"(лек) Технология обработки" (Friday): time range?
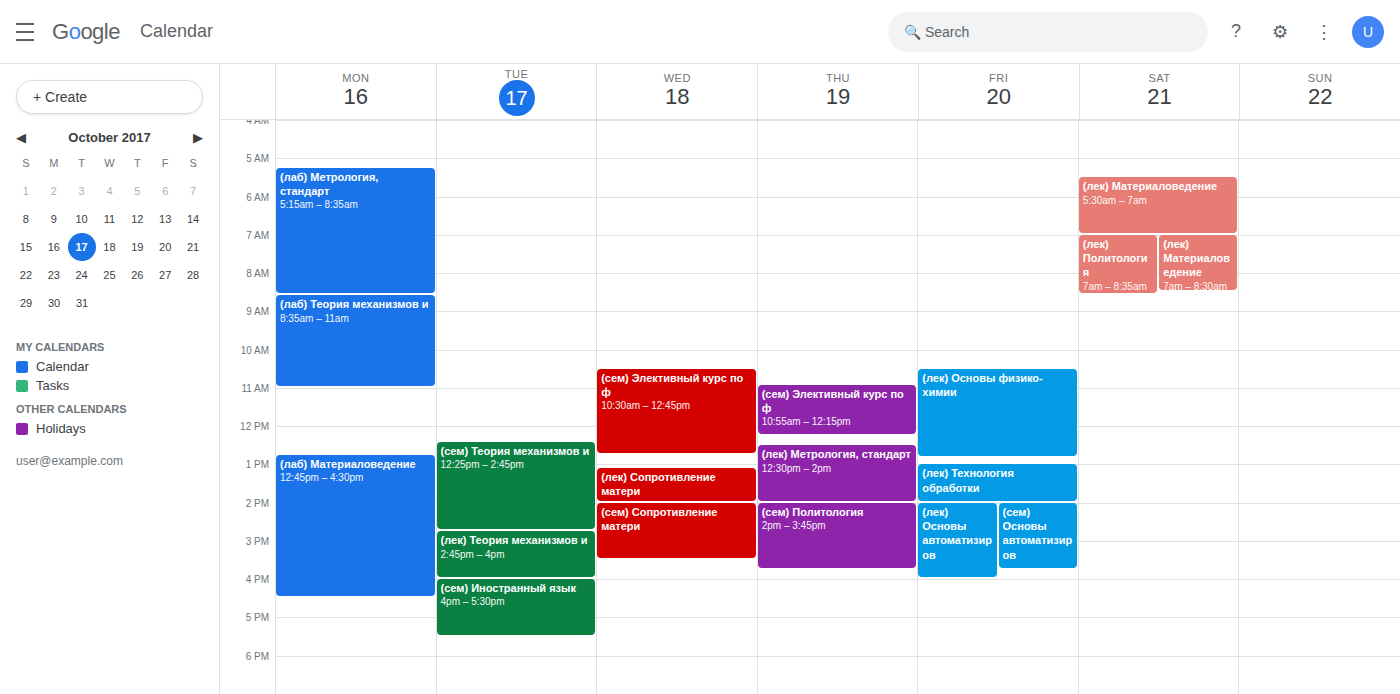
1:00 PM to 2:00 PM